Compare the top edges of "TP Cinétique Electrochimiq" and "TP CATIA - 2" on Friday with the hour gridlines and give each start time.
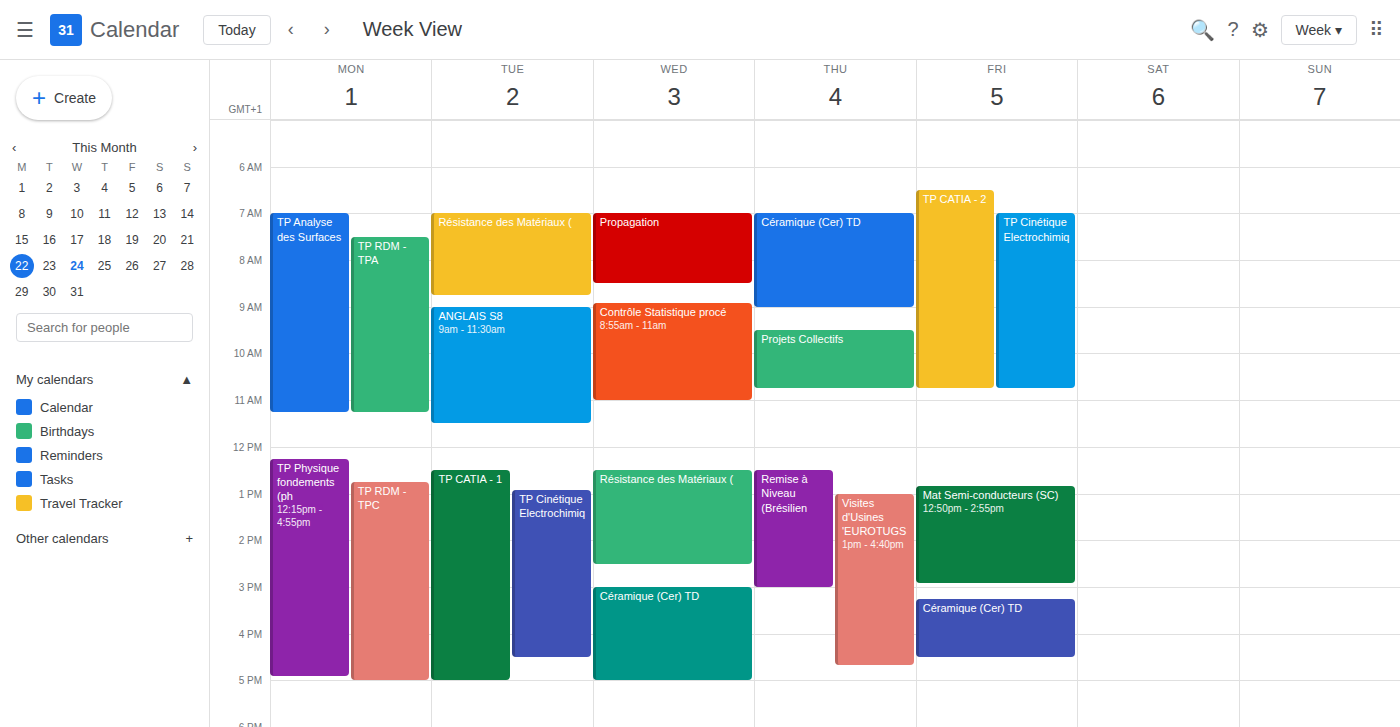
"TP Cinétique Electrochimiq": 7:00 AM, exactly on the 7 AM line. "TP CATIA - 2": 6:30 AM, halfway between the 6 AM and 7 AM lines.